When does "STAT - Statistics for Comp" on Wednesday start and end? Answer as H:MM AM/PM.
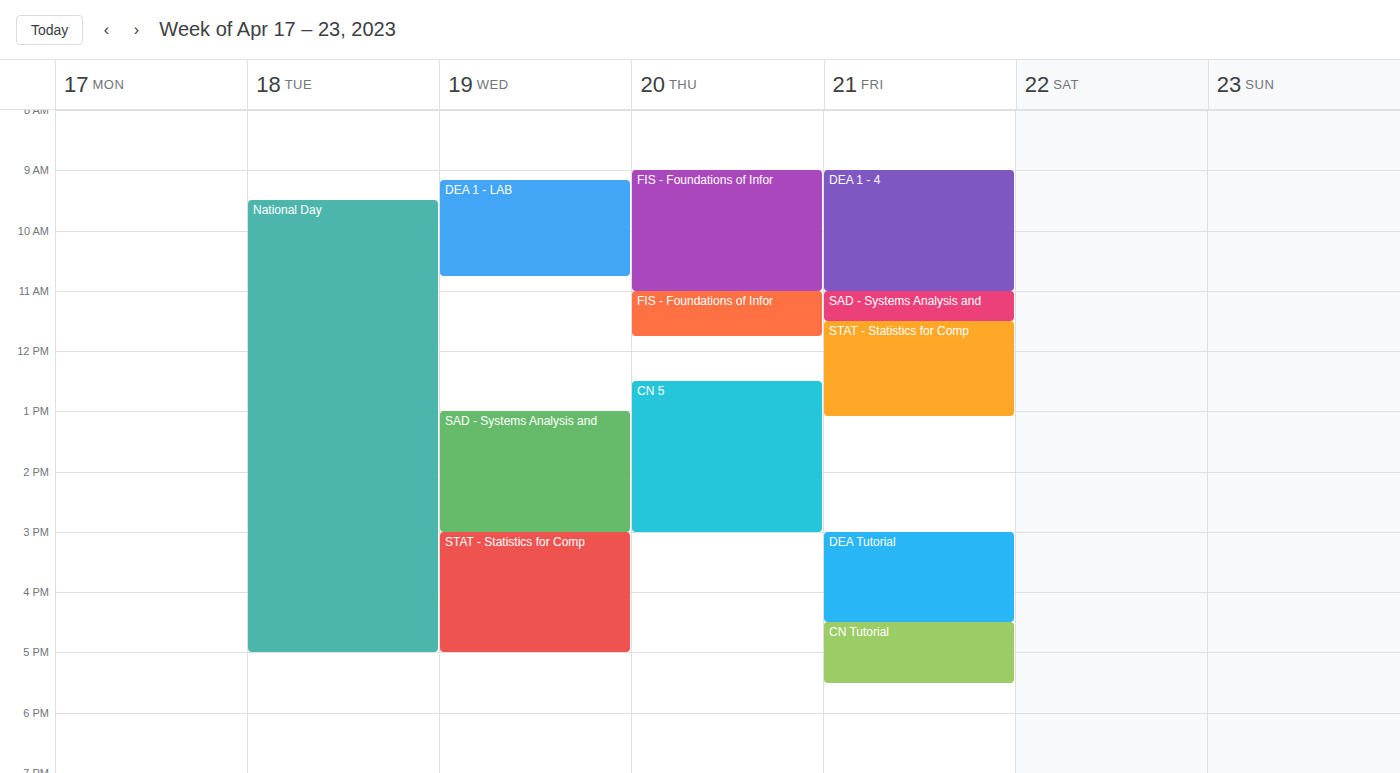
3:00 PM to 5:00 PM